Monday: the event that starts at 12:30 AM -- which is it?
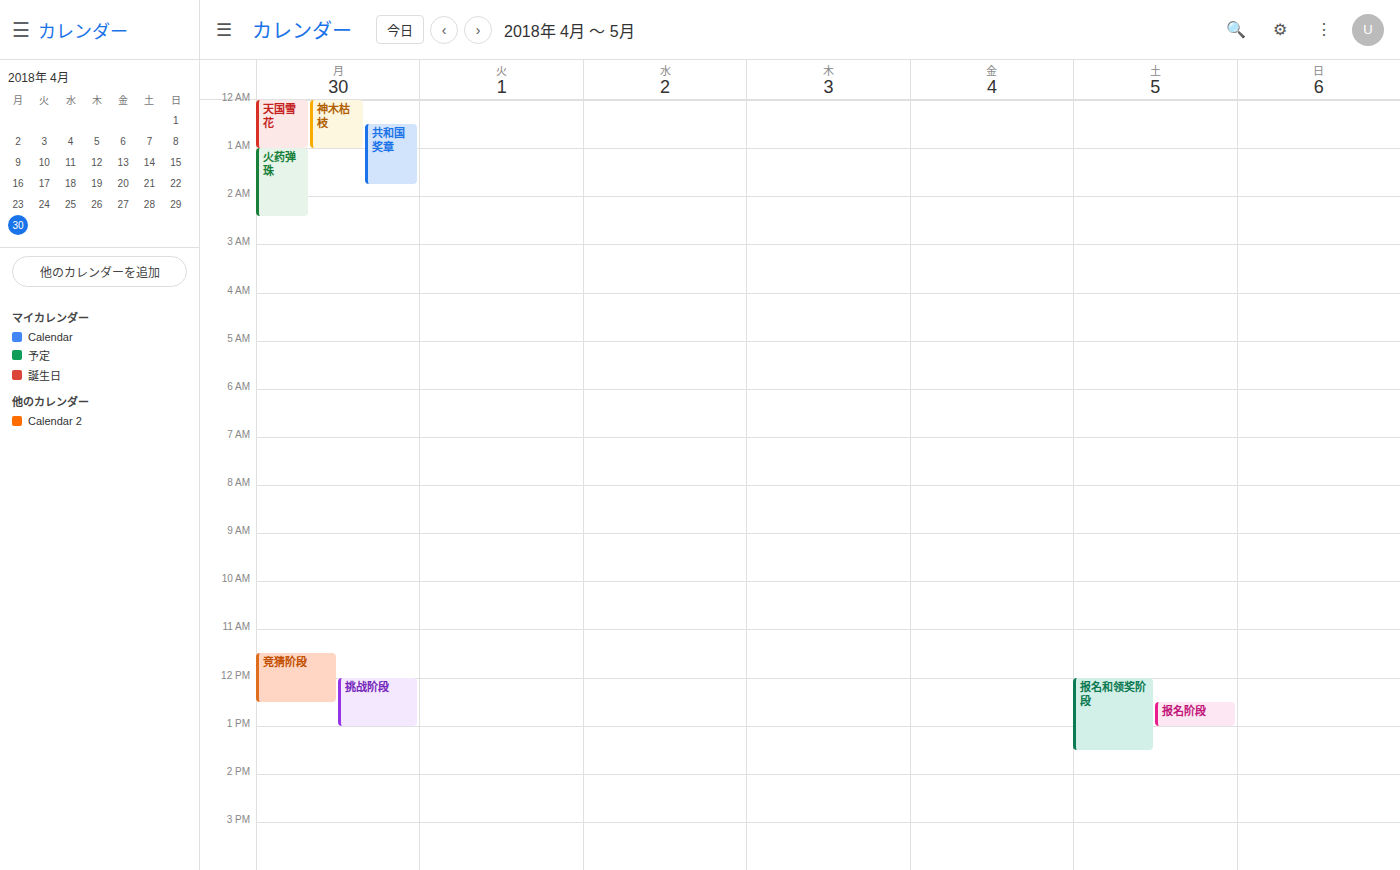
"共和国奖章"